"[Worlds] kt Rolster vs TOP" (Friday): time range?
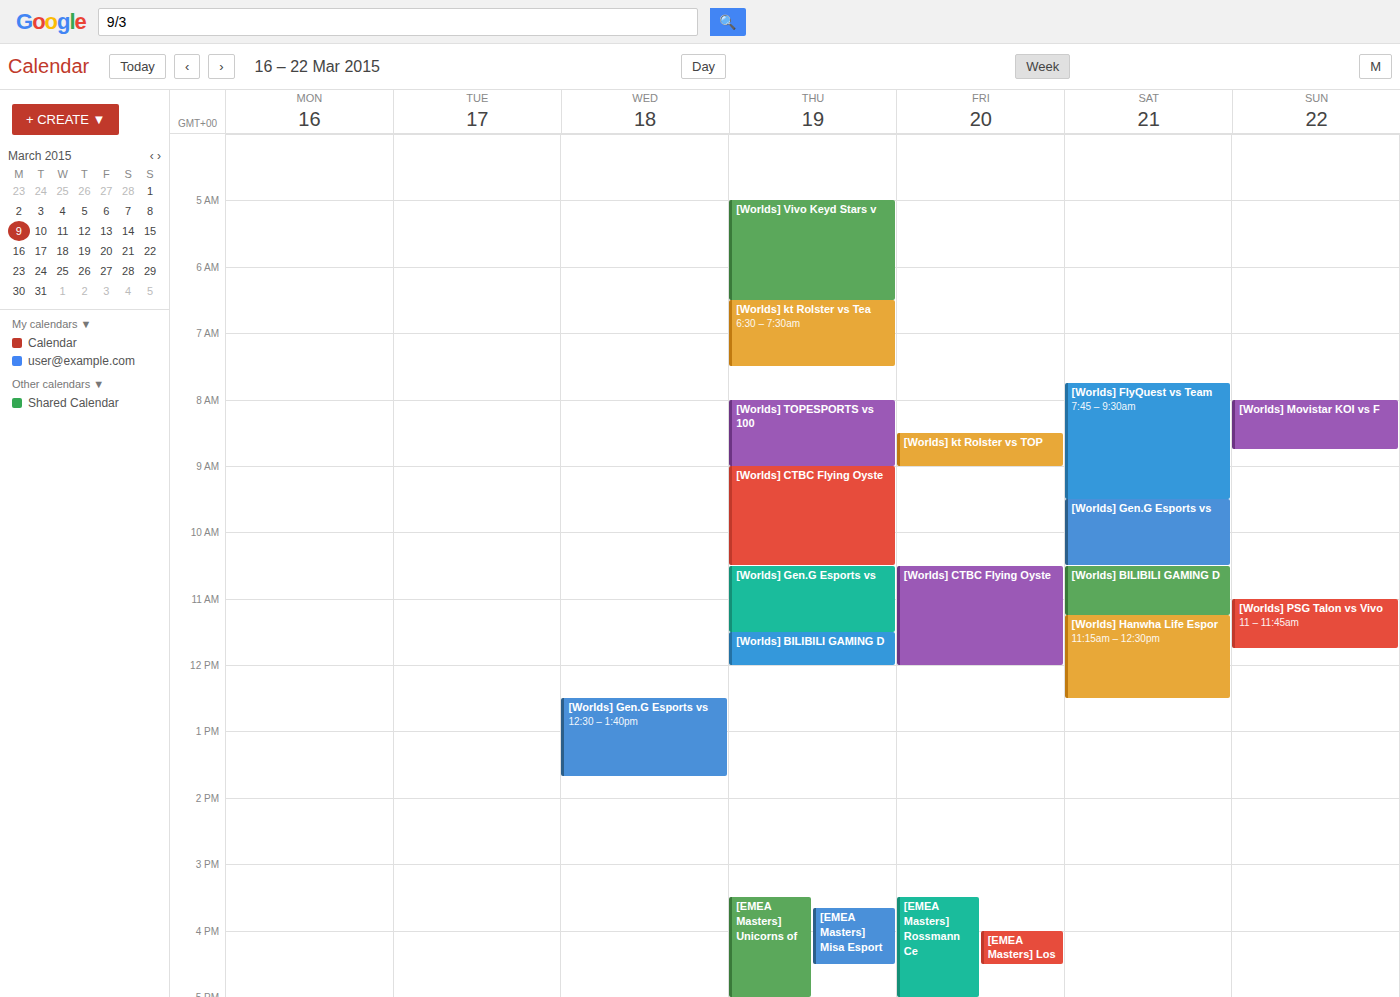
8:30 AM to 9:00 AM